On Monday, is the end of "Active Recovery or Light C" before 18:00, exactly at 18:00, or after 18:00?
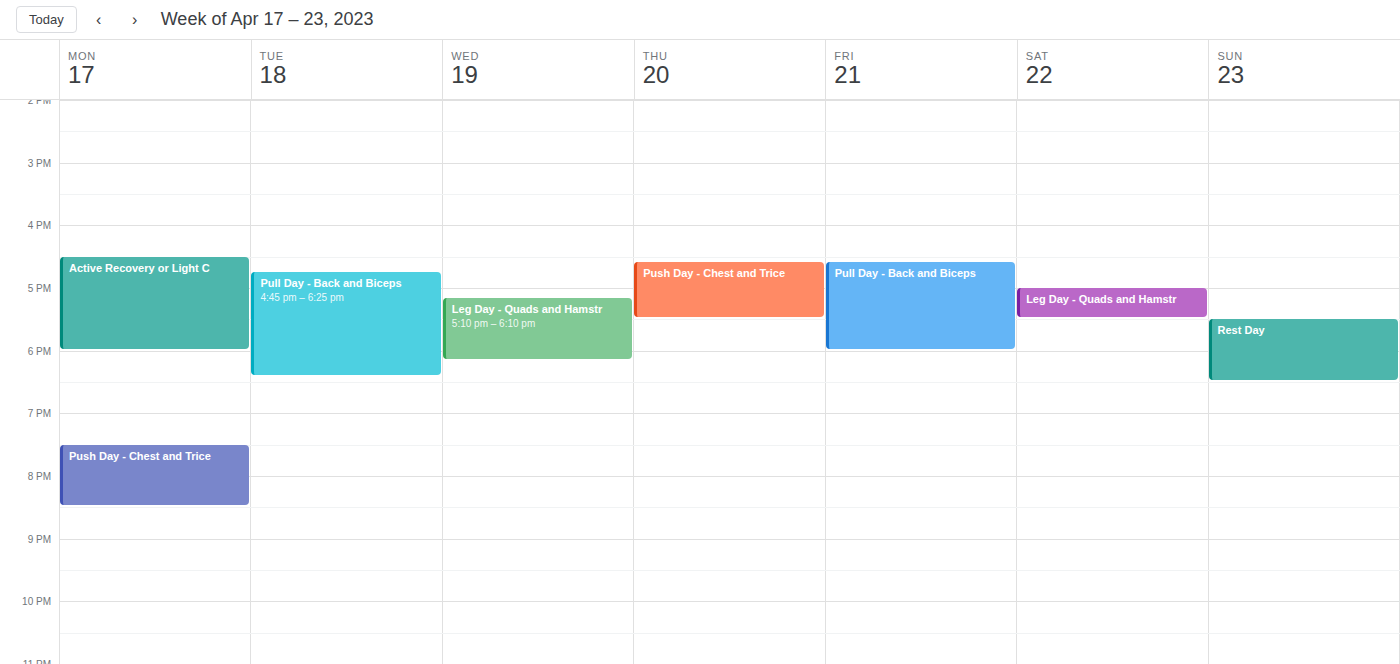
18:00 -- exactly at 18:00, on the 18:00 line.